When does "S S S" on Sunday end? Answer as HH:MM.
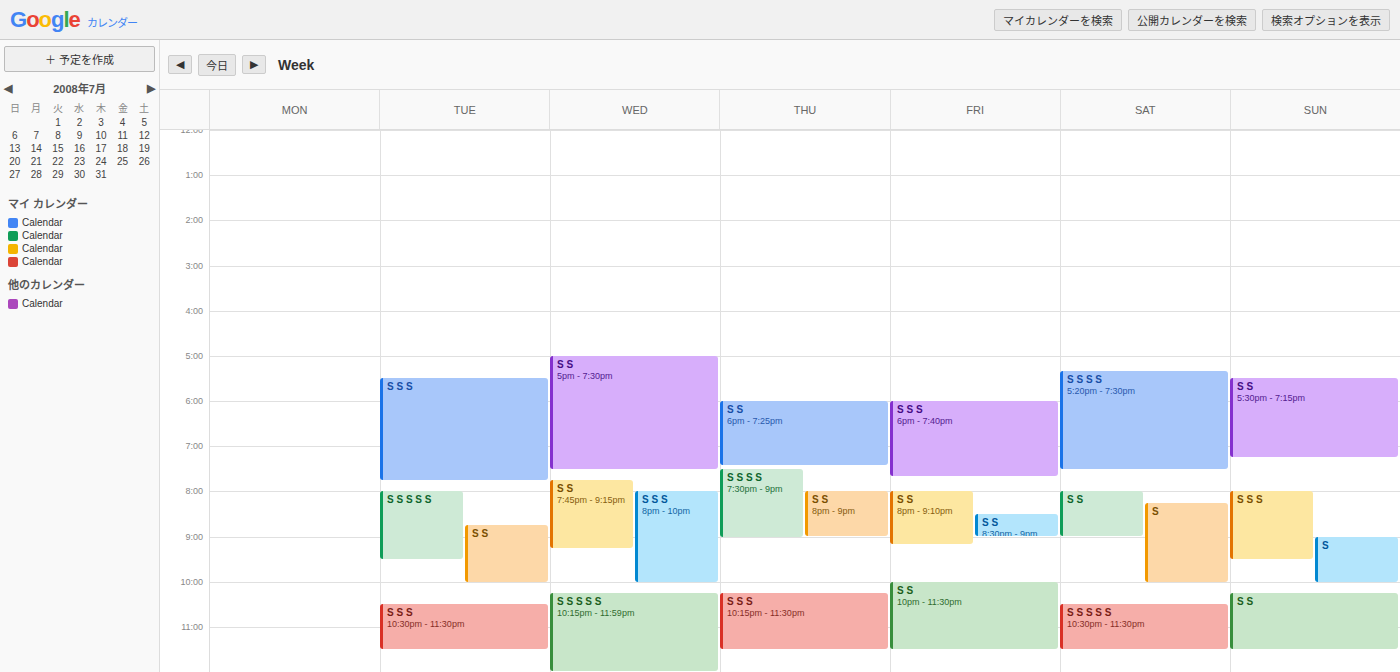
21:30